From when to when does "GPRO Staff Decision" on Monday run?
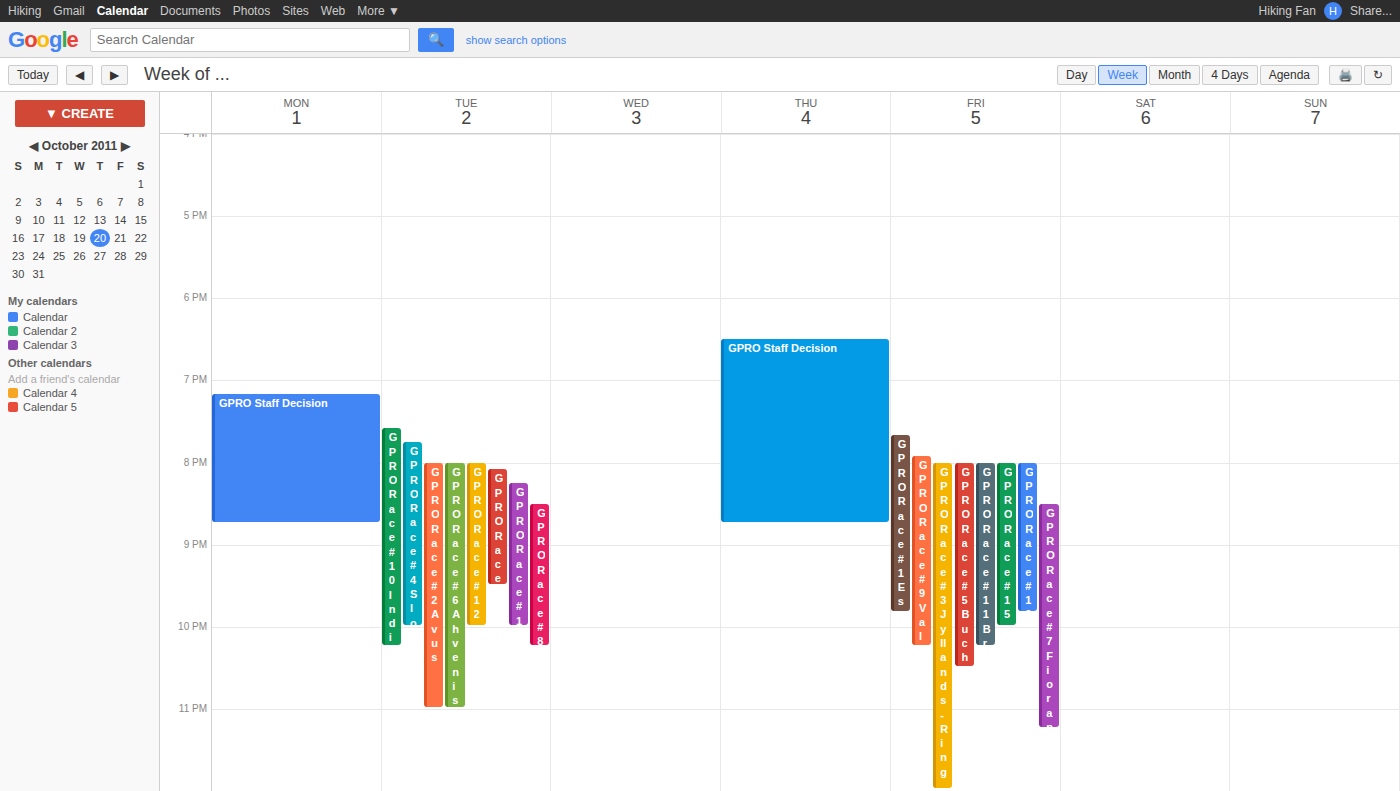
7:10 PM to 8:45 PM